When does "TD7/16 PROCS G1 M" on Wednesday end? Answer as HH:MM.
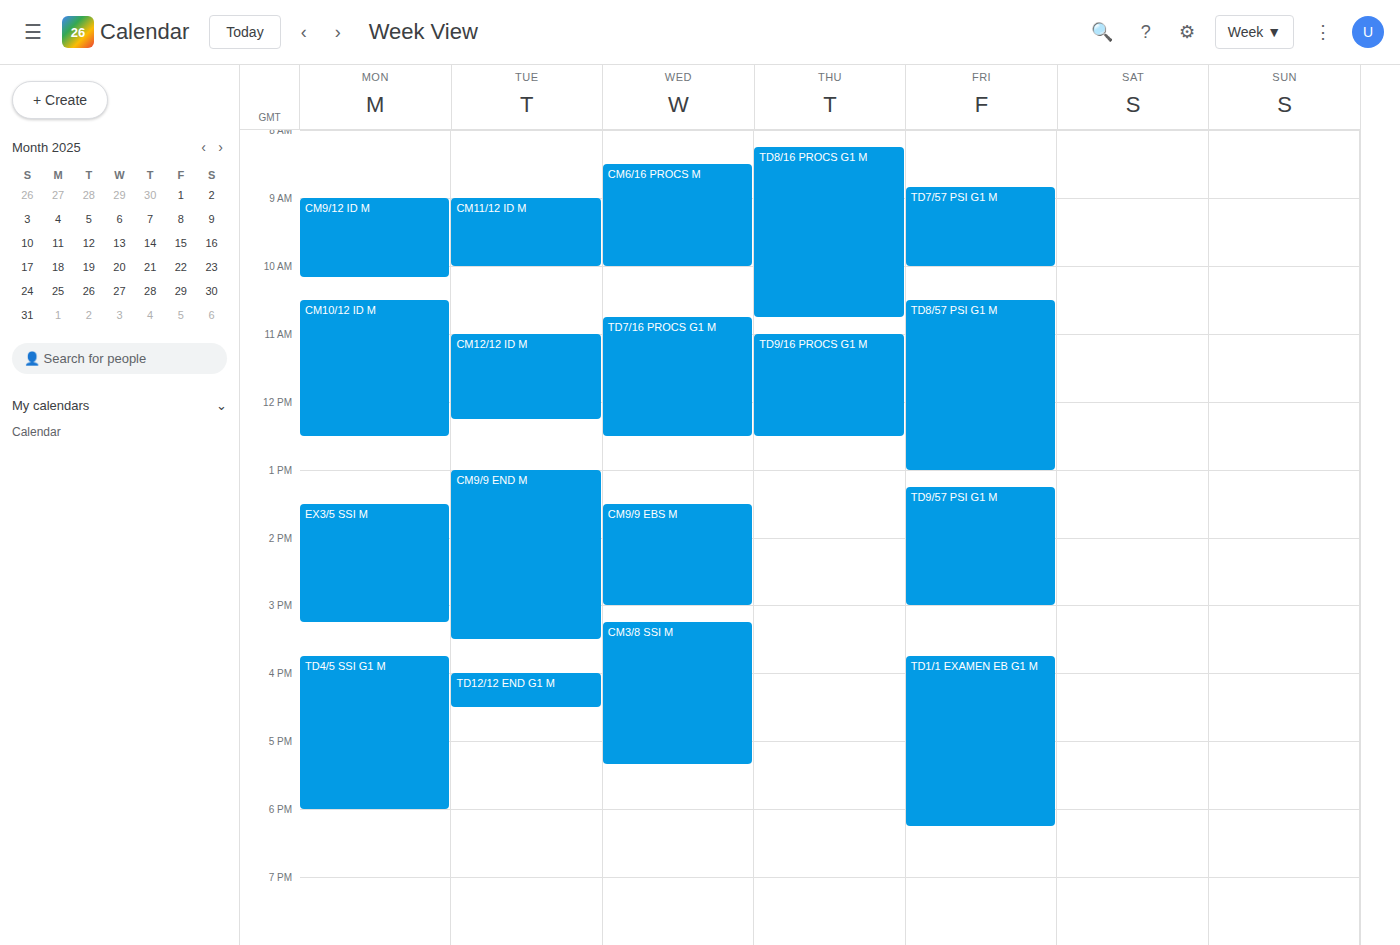
12:30